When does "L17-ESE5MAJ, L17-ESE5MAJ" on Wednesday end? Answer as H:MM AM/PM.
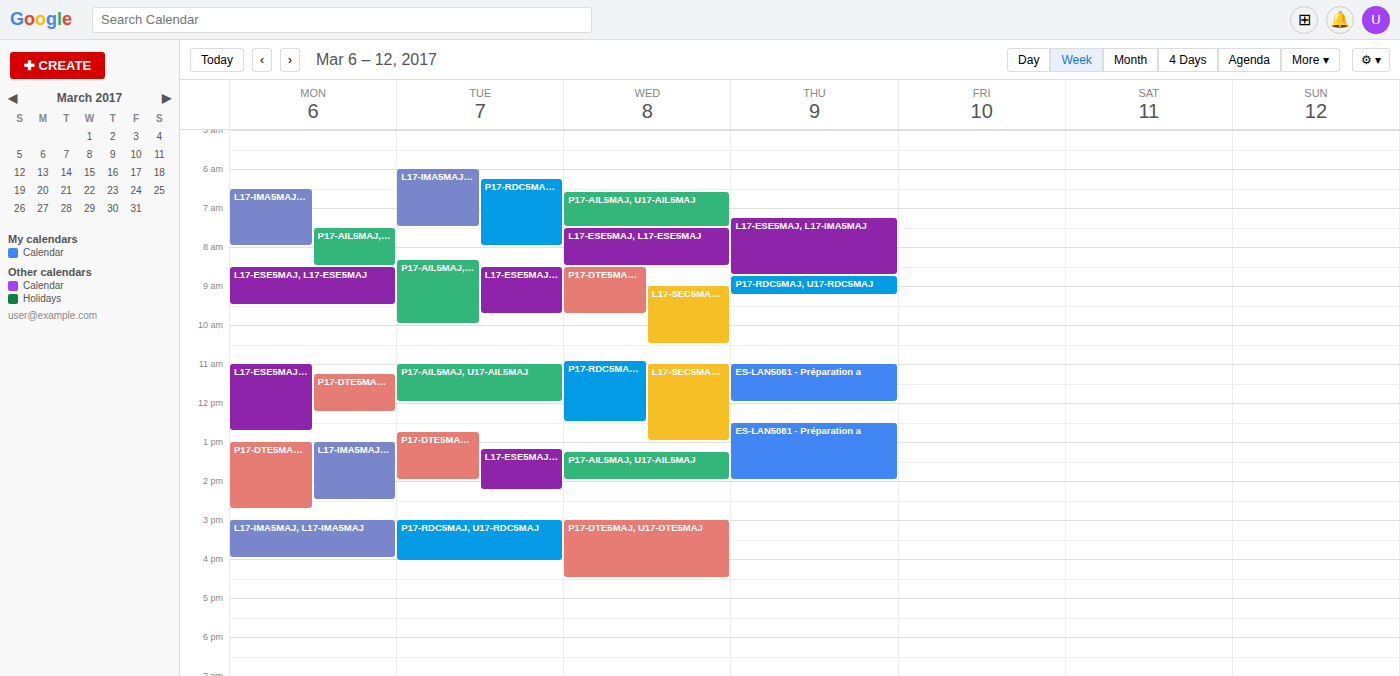
8:30 AM